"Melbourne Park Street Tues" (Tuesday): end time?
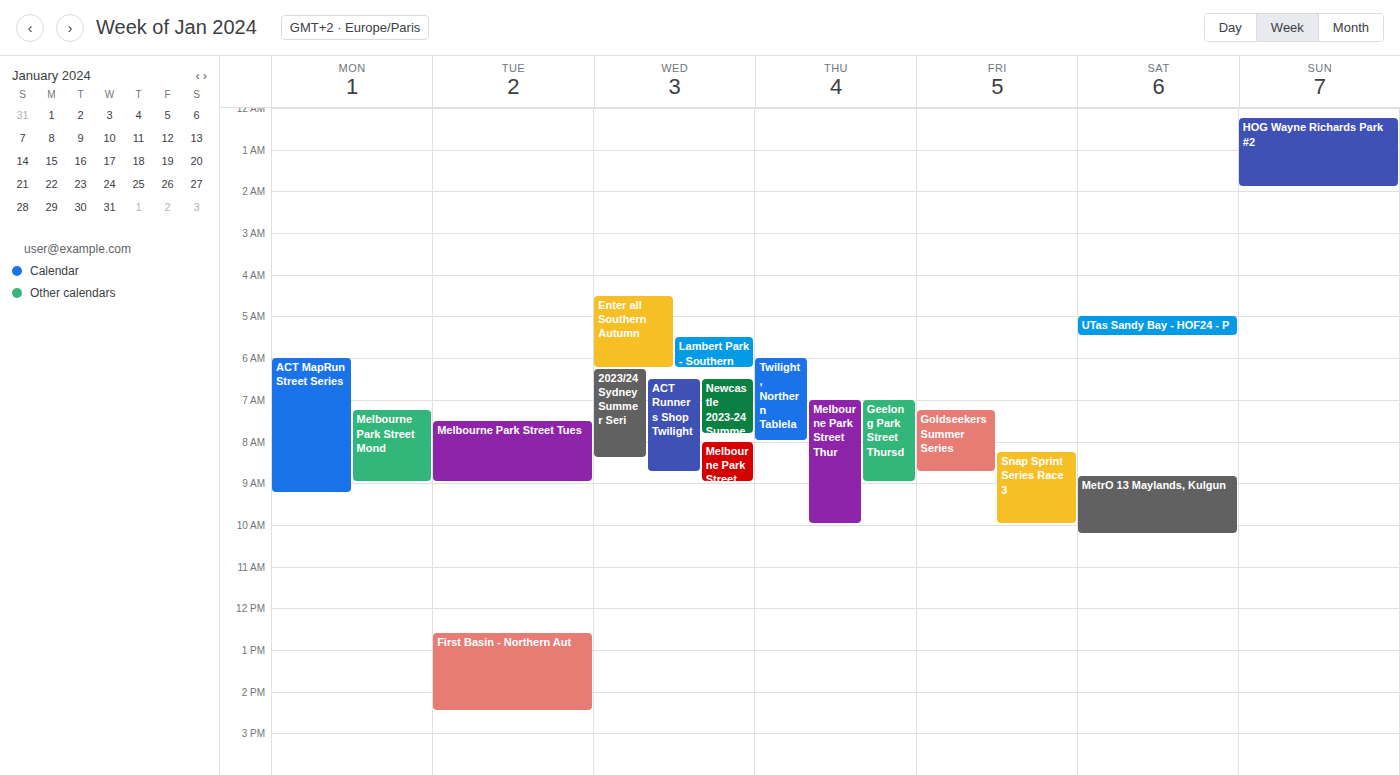
09:00